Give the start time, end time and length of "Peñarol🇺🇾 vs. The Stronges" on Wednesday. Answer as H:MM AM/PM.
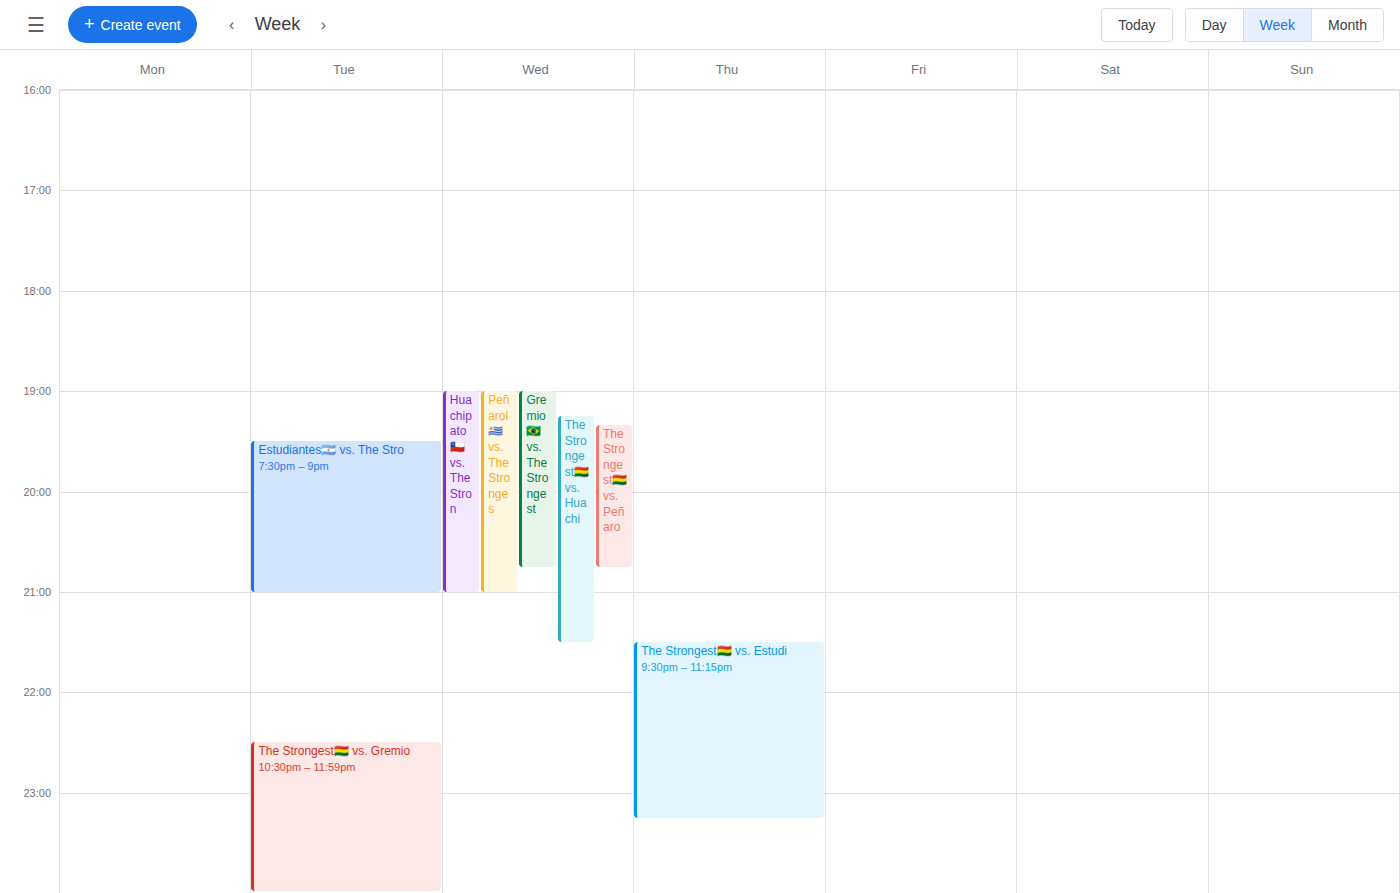
7:00 PM to 9:00 PM, 2 hours